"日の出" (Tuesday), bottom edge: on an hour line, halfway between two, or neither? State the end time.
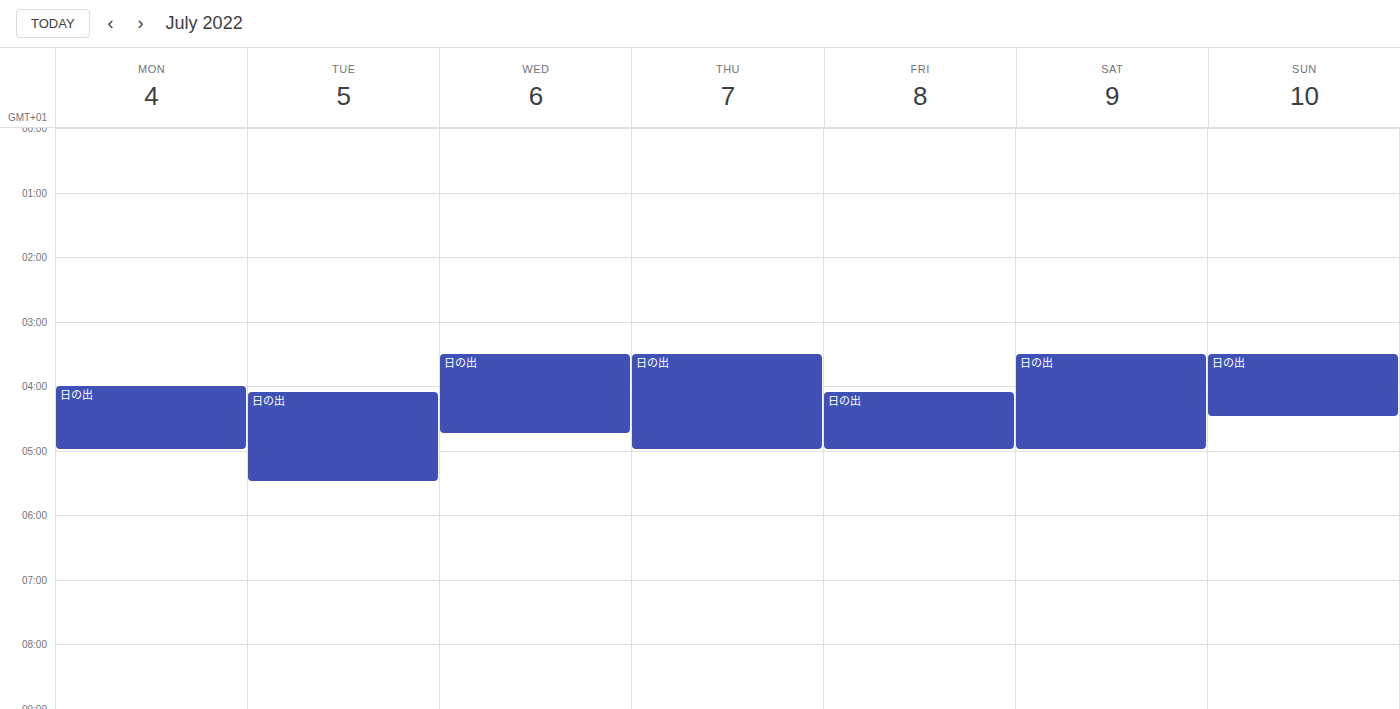
05:30 -- halfway between the 05:00 and 06:00 lines.